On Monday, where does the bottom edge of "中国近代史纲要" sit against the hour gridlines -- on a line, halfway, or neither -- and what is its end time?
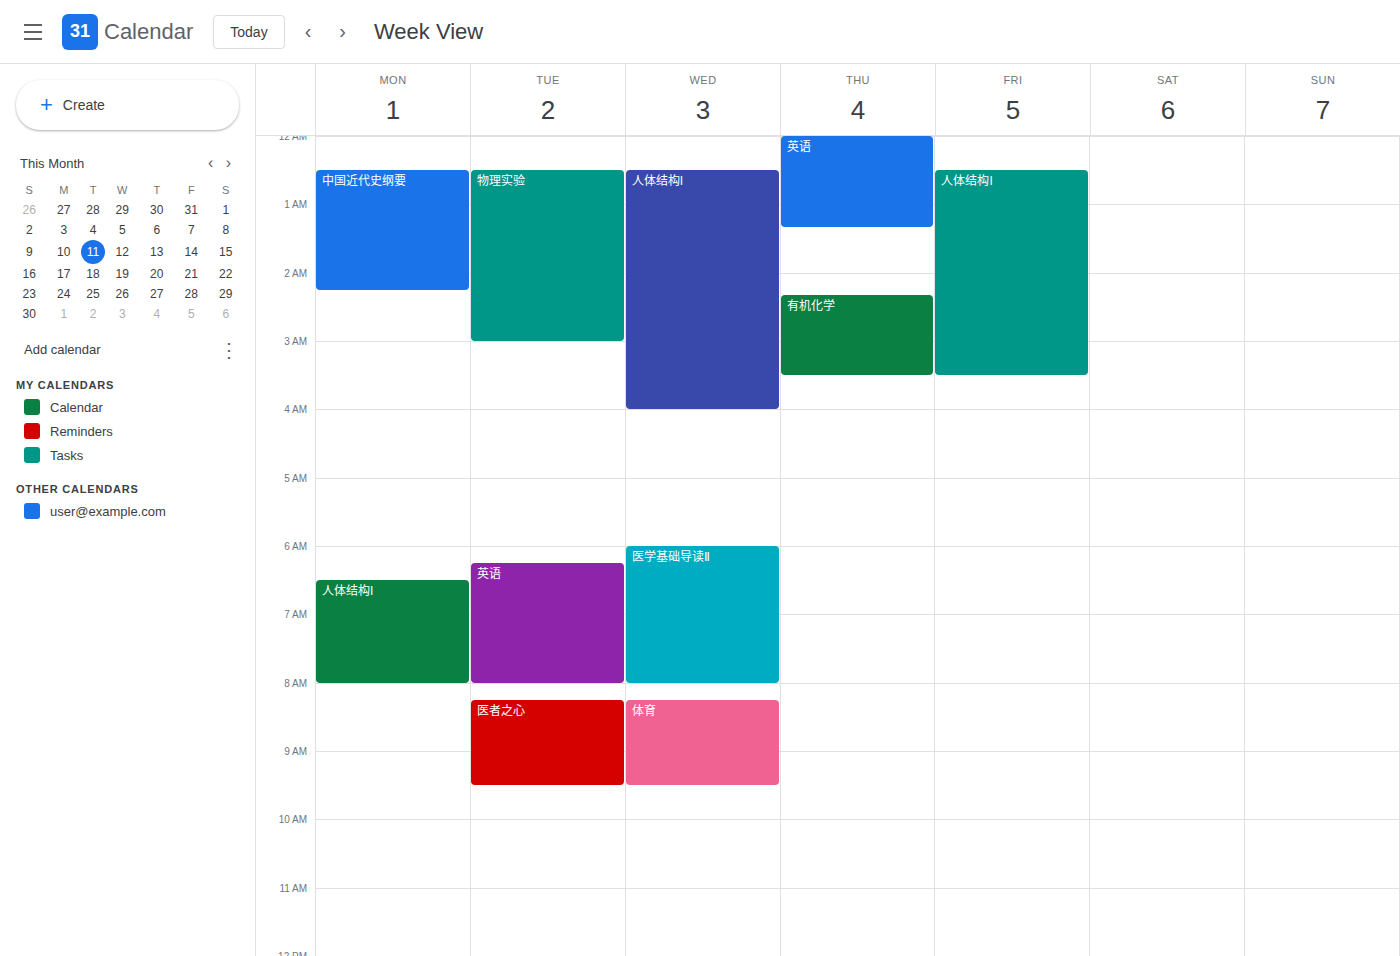
2:15 AM -- neither: a quarter of the way from the 2 AM line to the 3 AM line.